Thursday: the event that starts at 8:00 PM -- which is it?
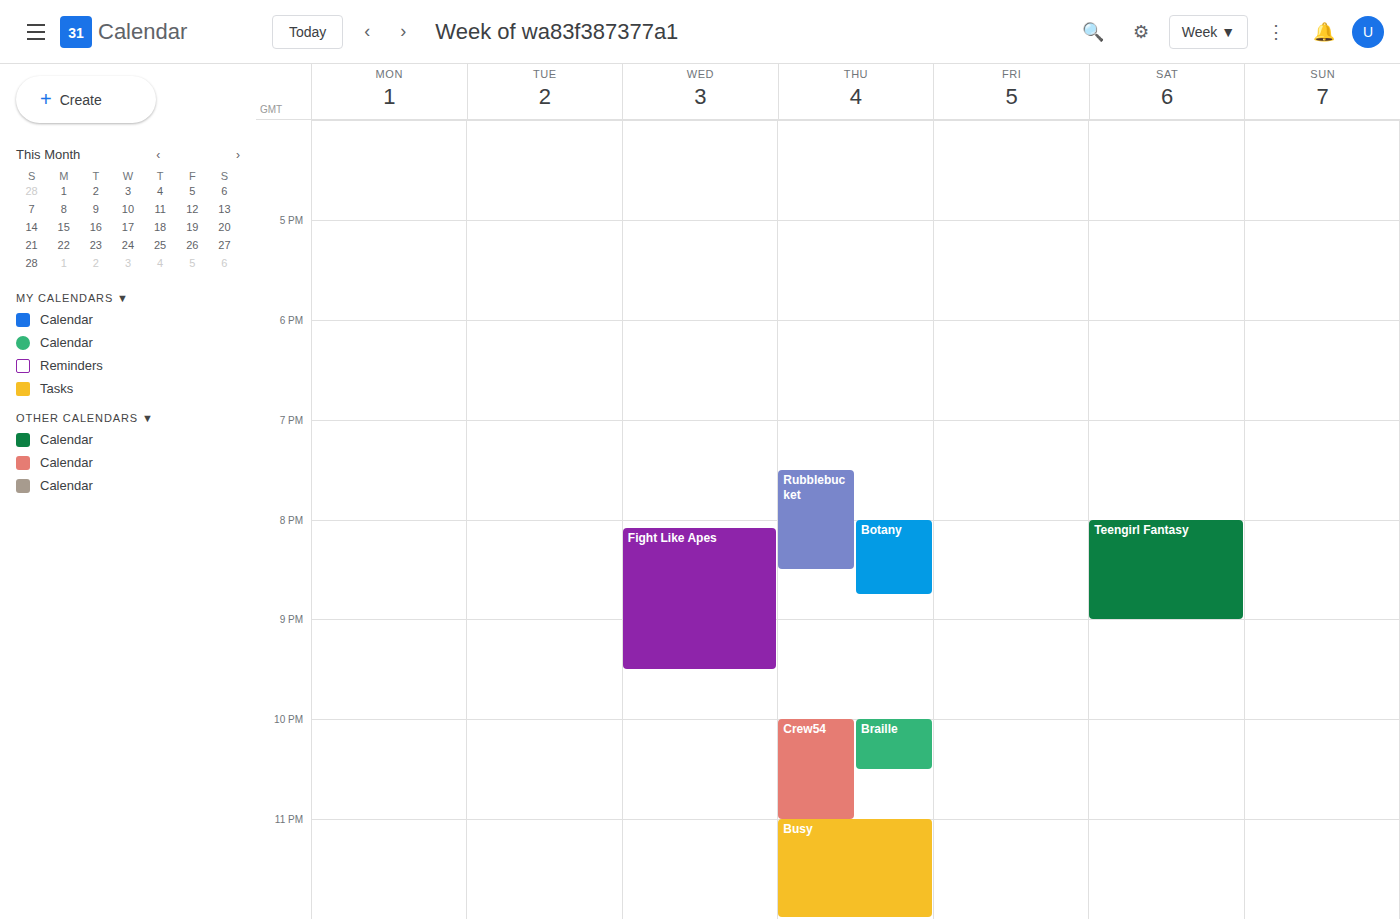
"Botany"